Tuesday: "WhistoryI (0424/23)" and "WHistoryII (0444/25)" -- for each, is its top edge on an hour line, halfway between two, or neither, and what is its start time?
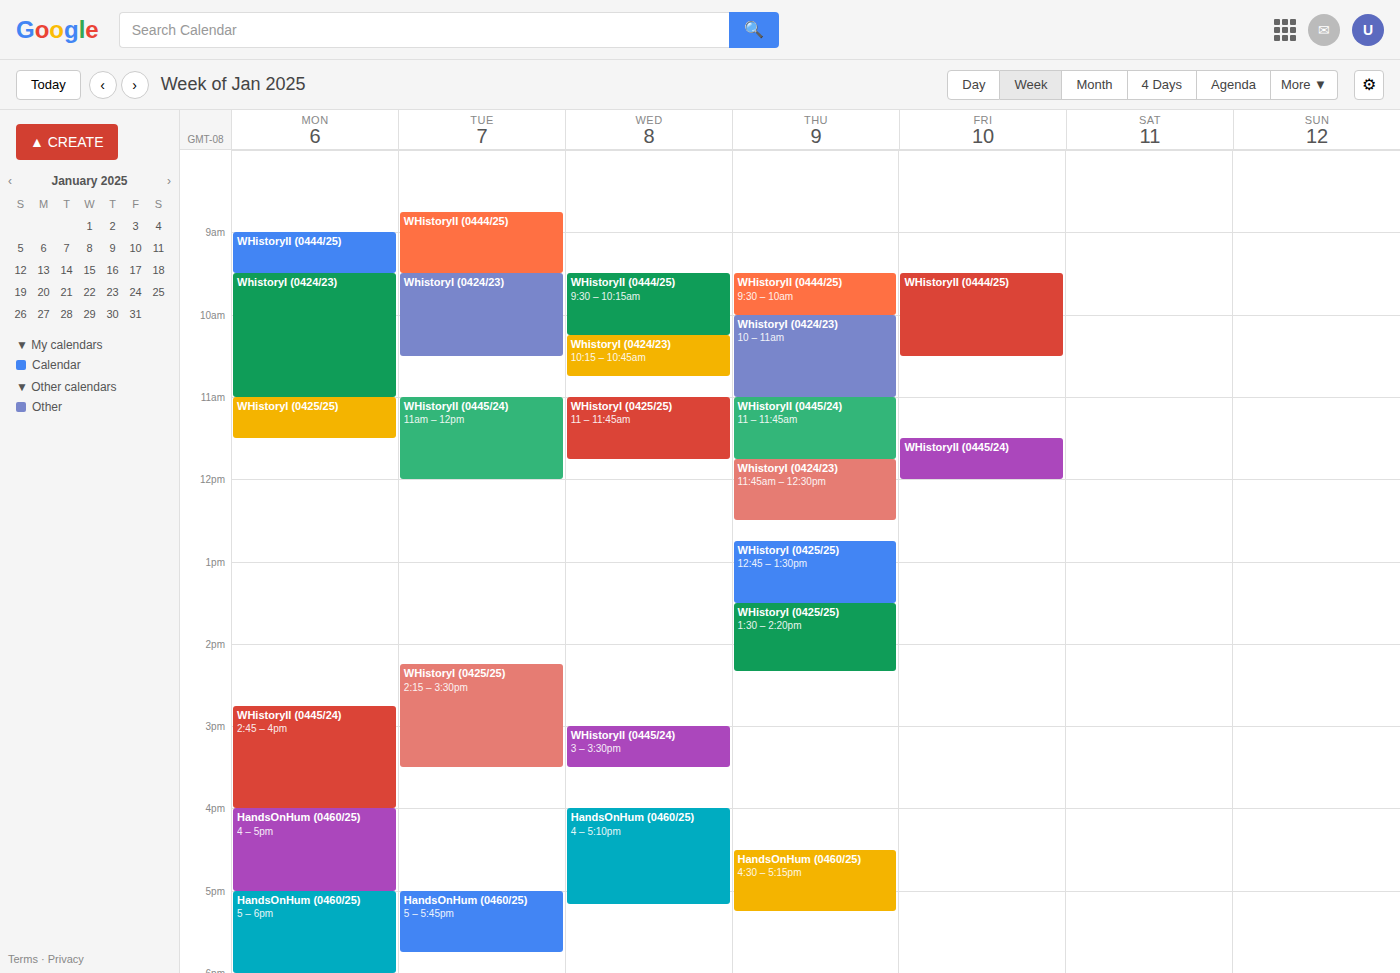
"WhistoryI (0424/23)": 9:30 AM, halfway between the 9 AM and 10 AM lines. "WHistoryII (0444/25)": 8:45 AM, neither: three quarters of the way from the 8 AM line to the 9 AM line.